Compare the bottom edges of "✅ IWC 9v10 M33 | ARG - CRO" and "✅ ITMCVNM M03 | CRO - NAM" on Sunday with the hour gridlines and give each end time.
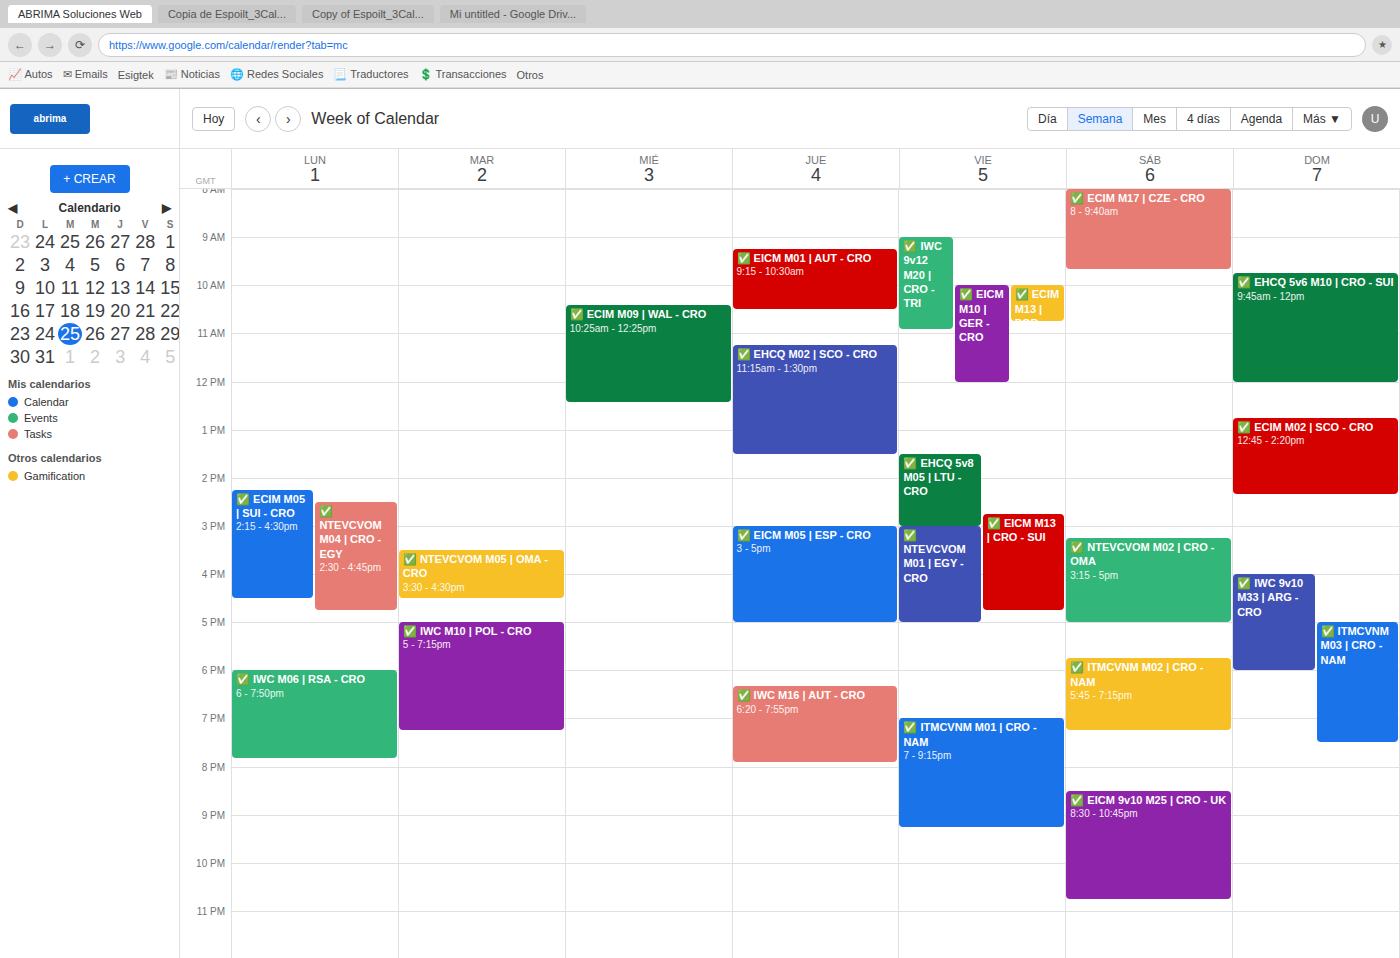
"✅ IWC 9v10 M33 | ARG - CRO": 6:00 PM, exactly on the 6 PM line. "✅ ITMCVNM M03 | CRO - NAM": 7:30 PM, halfway between the 7 PM and 8 PM lines.